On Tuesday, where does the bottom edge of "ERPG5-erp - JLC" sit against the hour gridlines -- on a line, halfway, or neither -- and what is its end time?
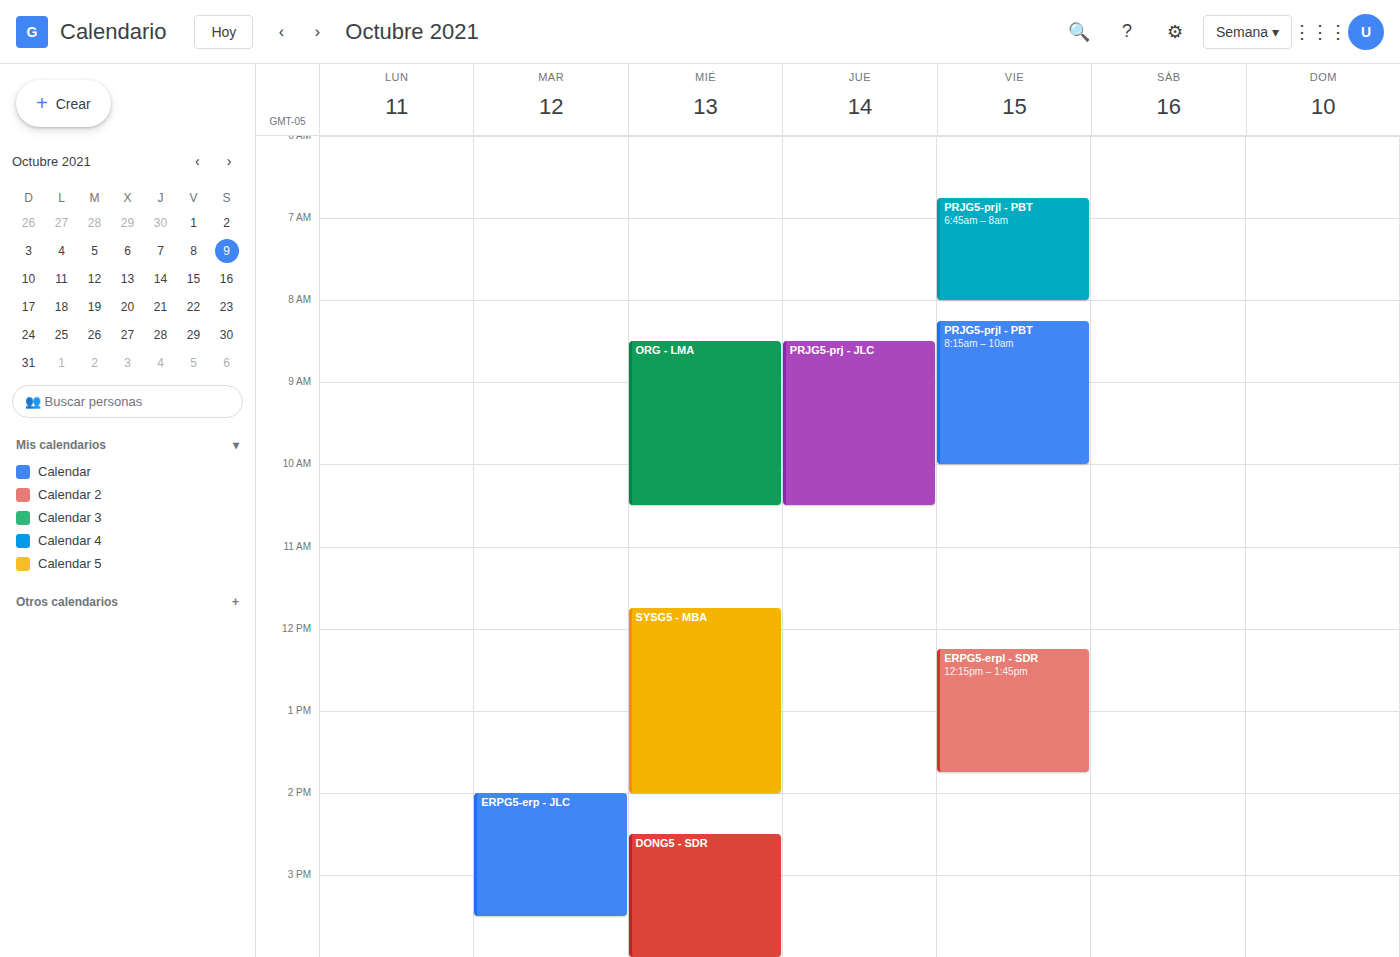
3:30 PM -- halfway between the 3 PM and 4 PM lines.